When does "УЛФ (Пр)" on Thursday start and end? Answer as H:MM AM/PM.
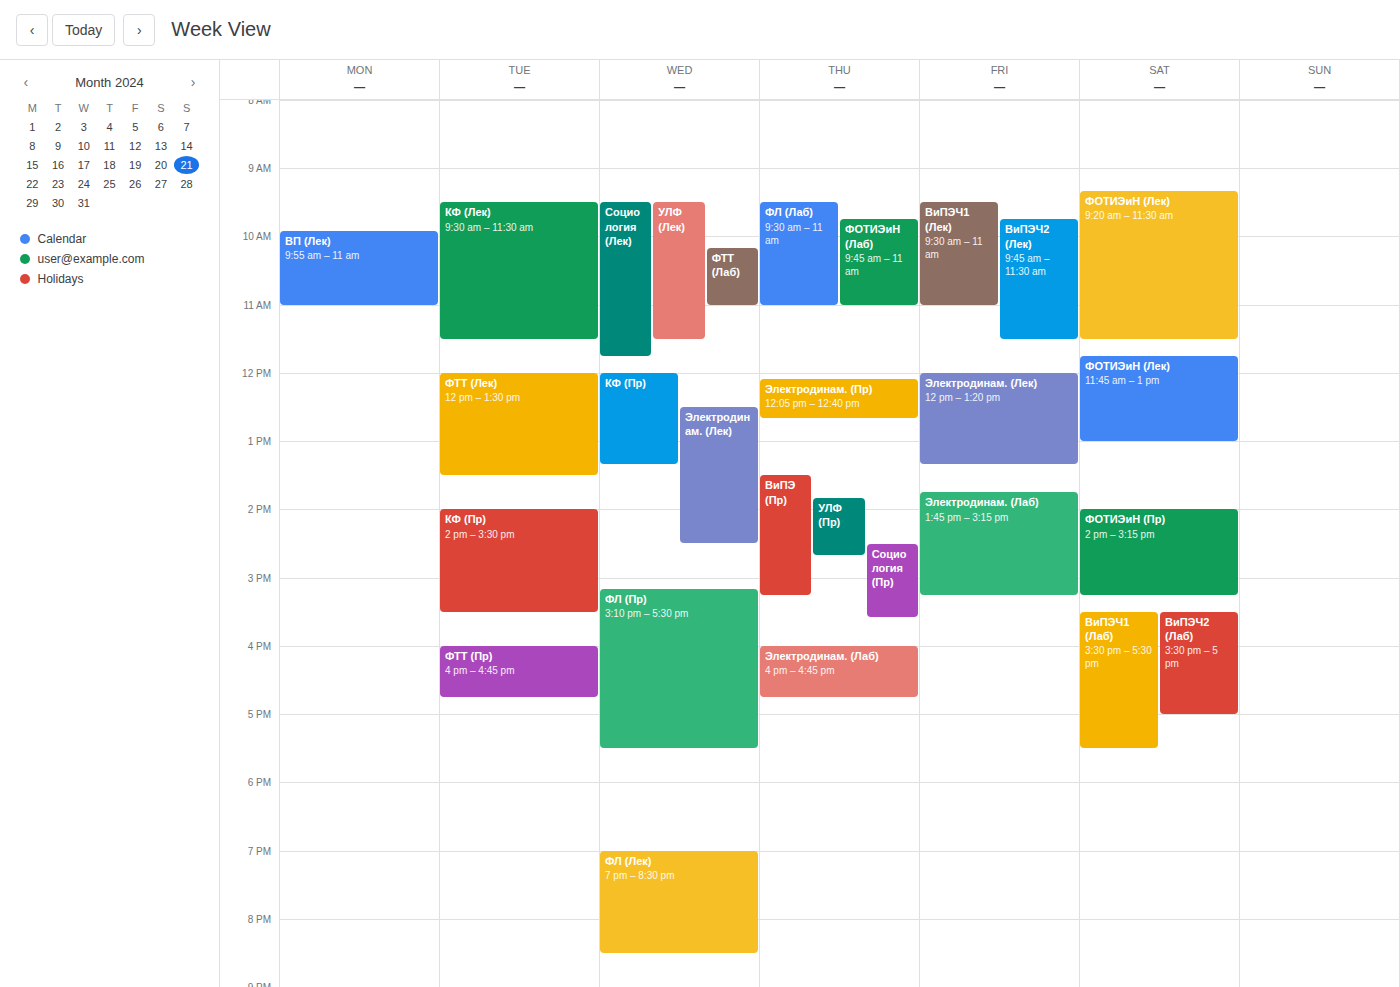
1:50 PM to 2:40 PM